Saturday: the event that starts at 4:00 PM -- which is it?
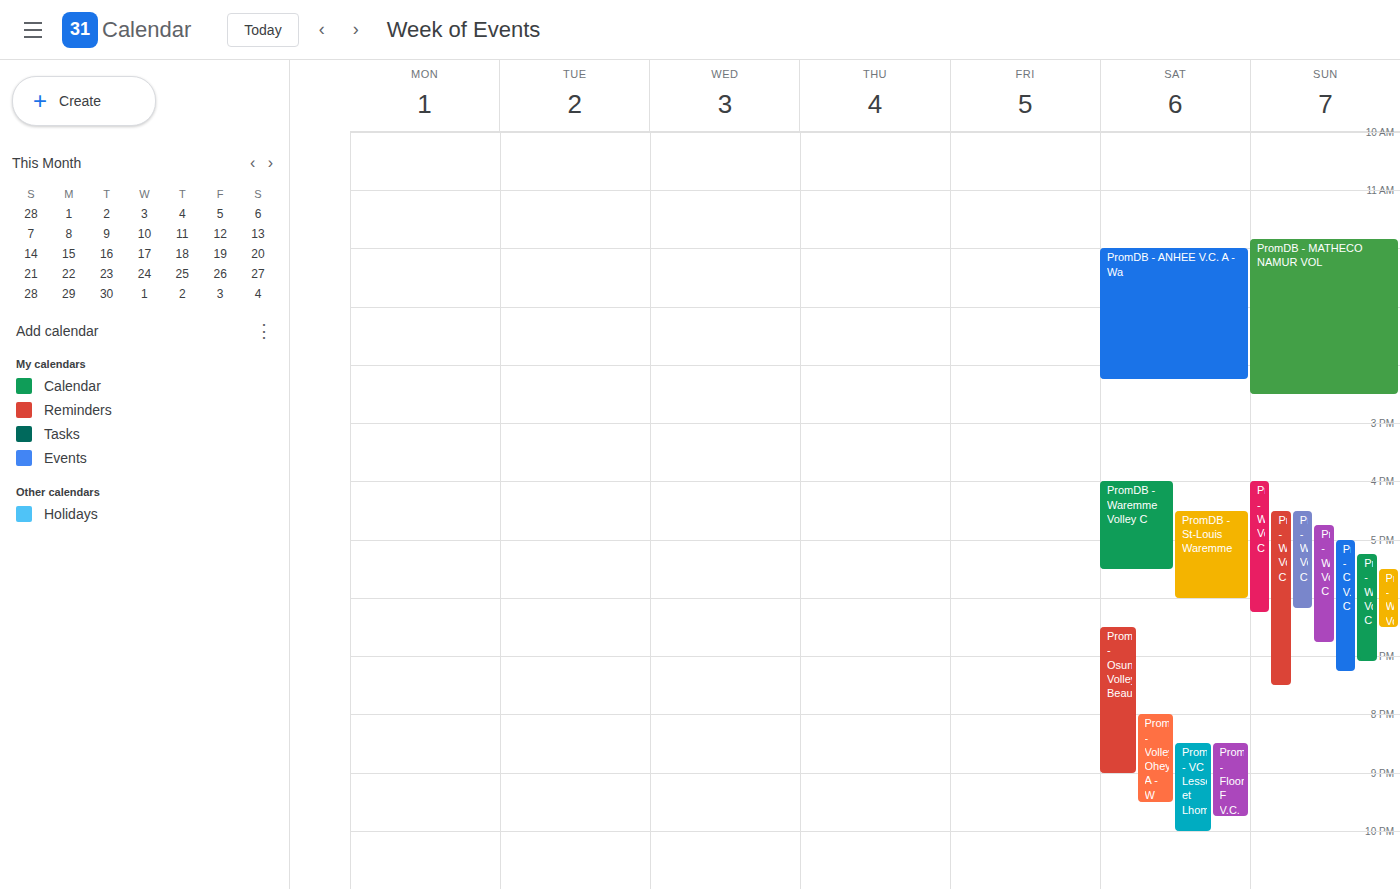
"PromDB - Waremme Volley C"